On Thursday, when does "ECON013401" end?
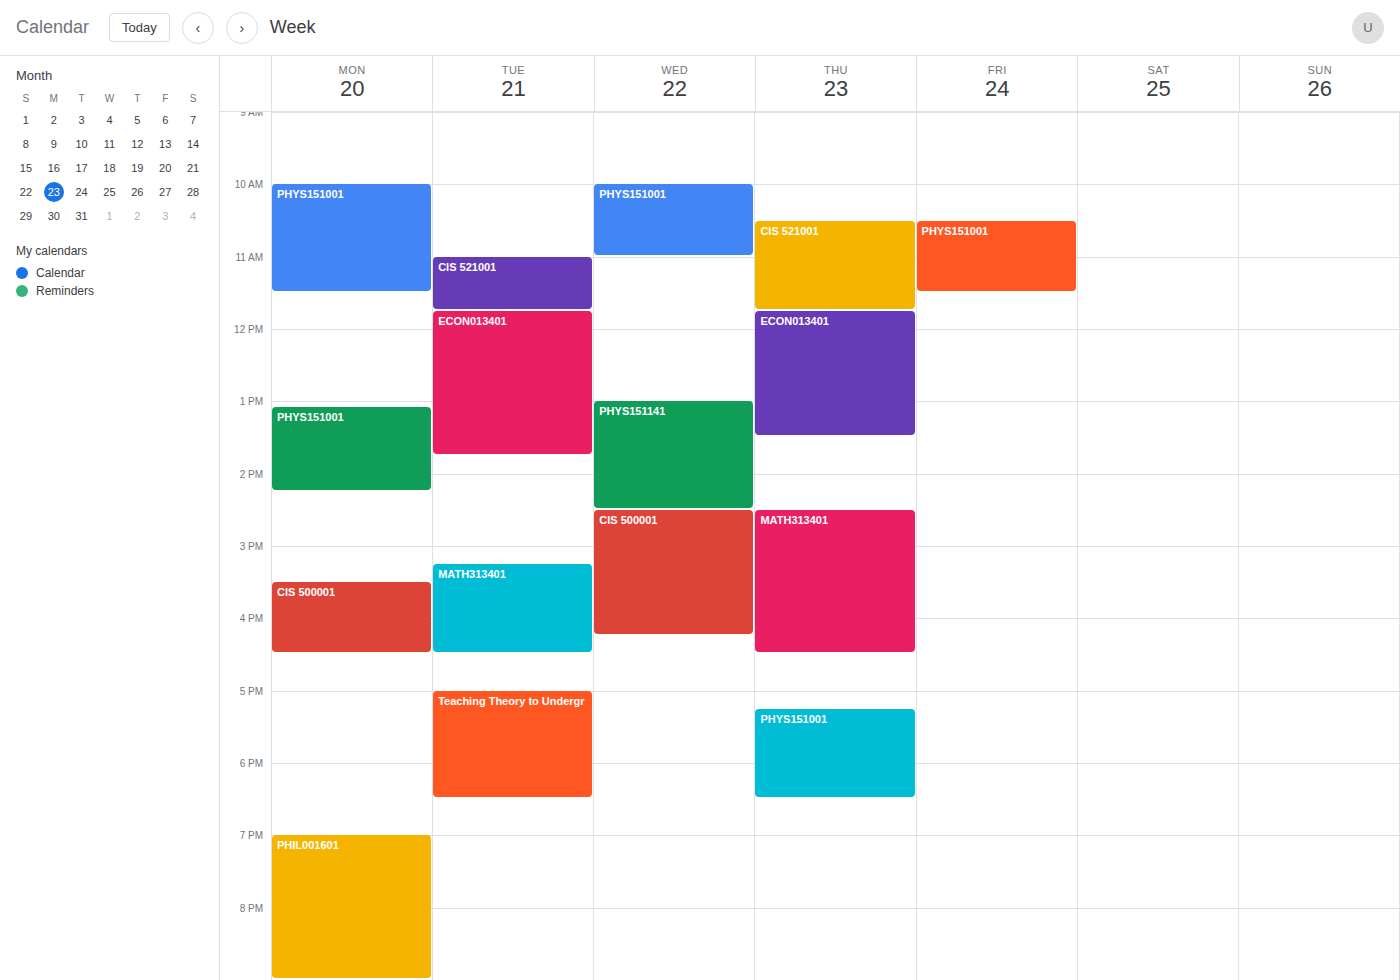
1:30 PM